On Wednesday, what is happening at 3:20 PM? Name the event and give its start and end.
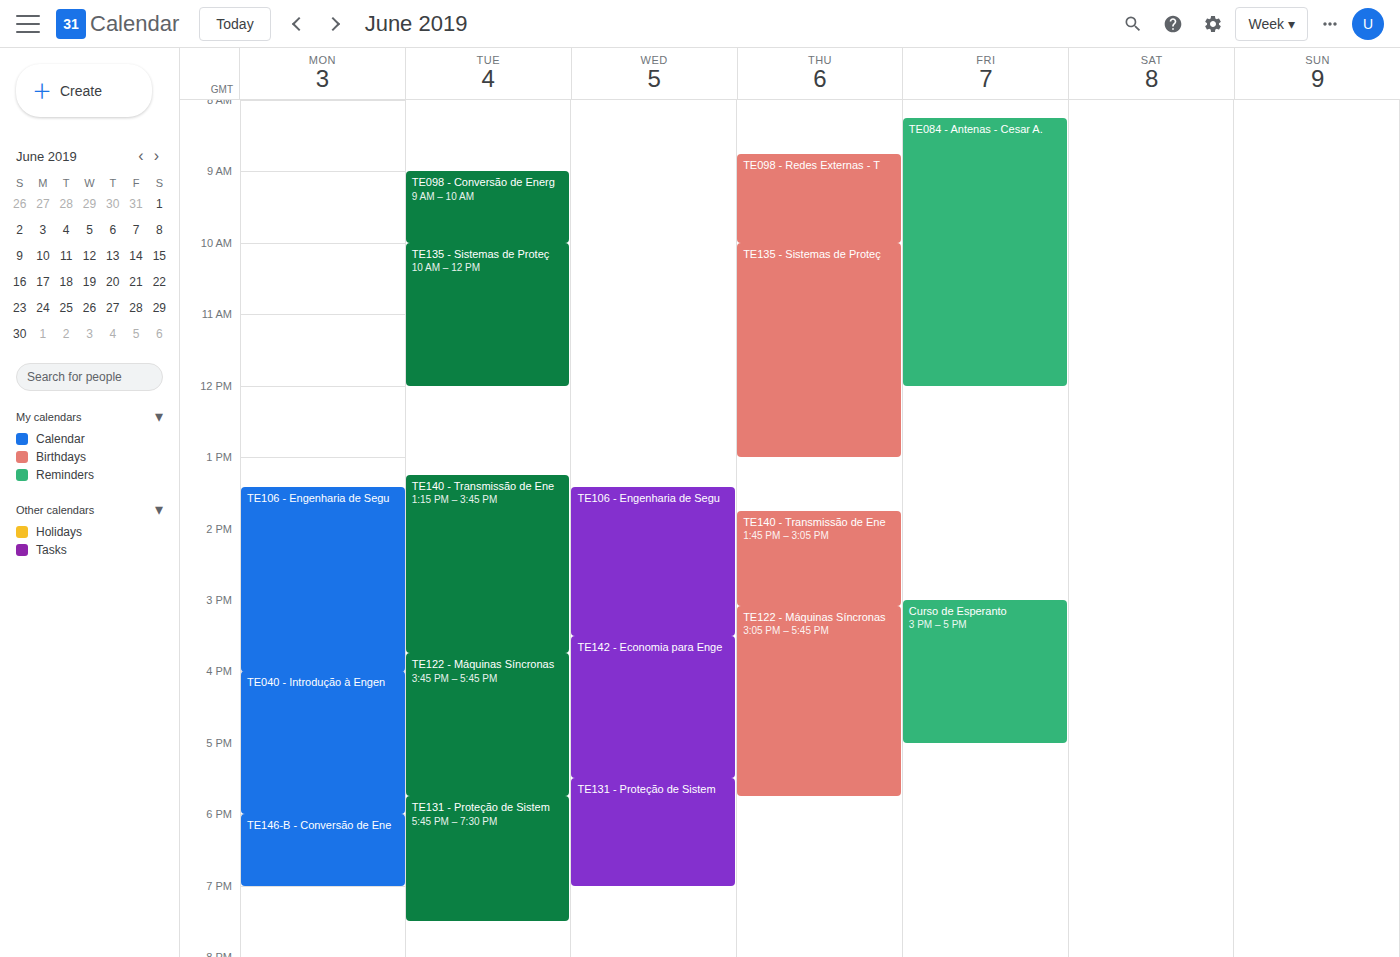
"TE106 - Engenharia de Segu", 1:25 PM to 3:30 PM